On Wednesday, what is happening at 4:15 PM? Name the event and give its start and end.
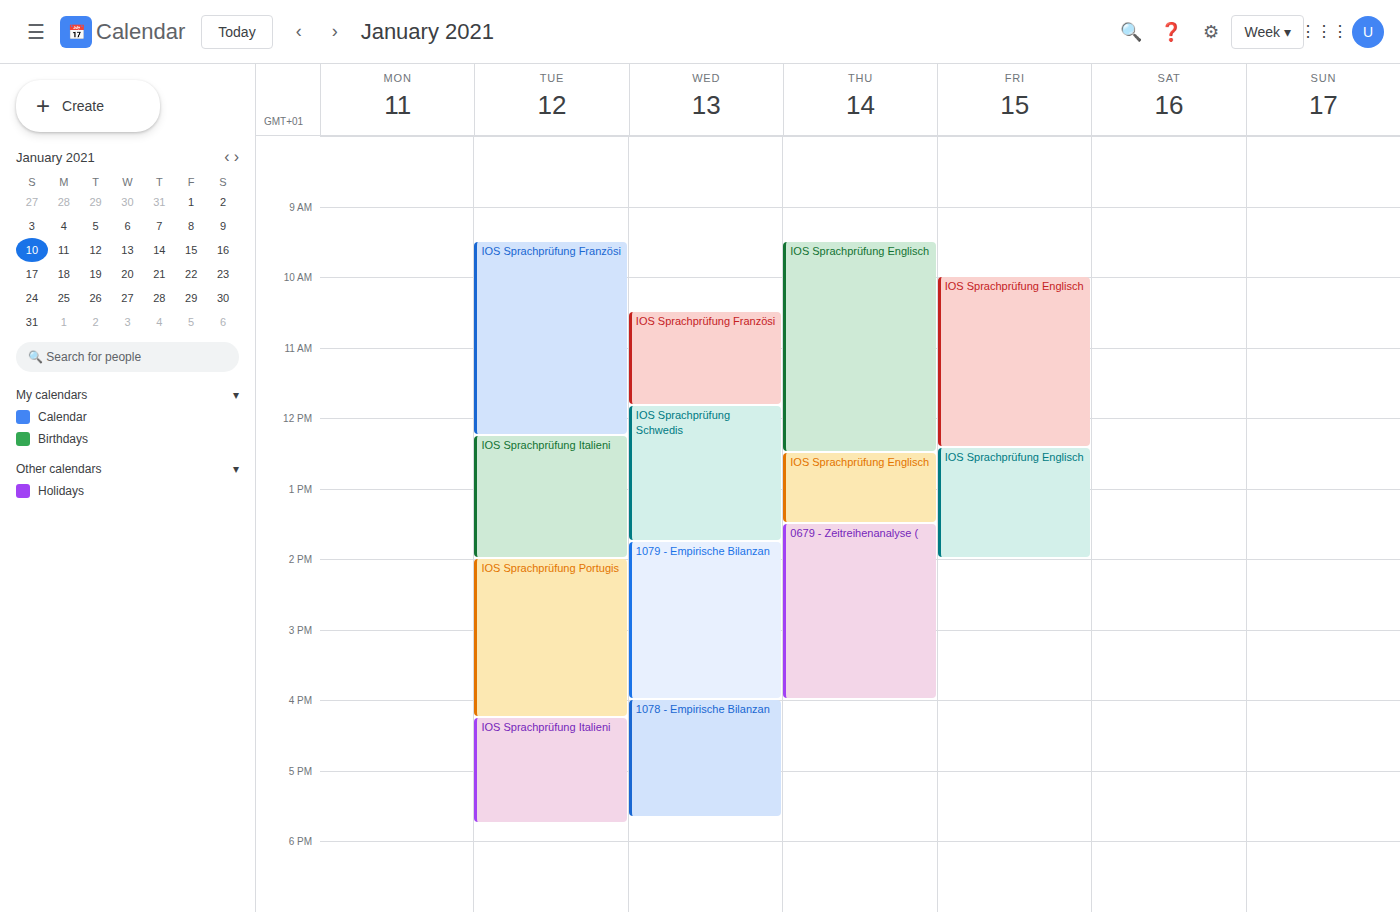
"1078 - Empirische Bilanzan", 4:00 PM to 5:40 PM